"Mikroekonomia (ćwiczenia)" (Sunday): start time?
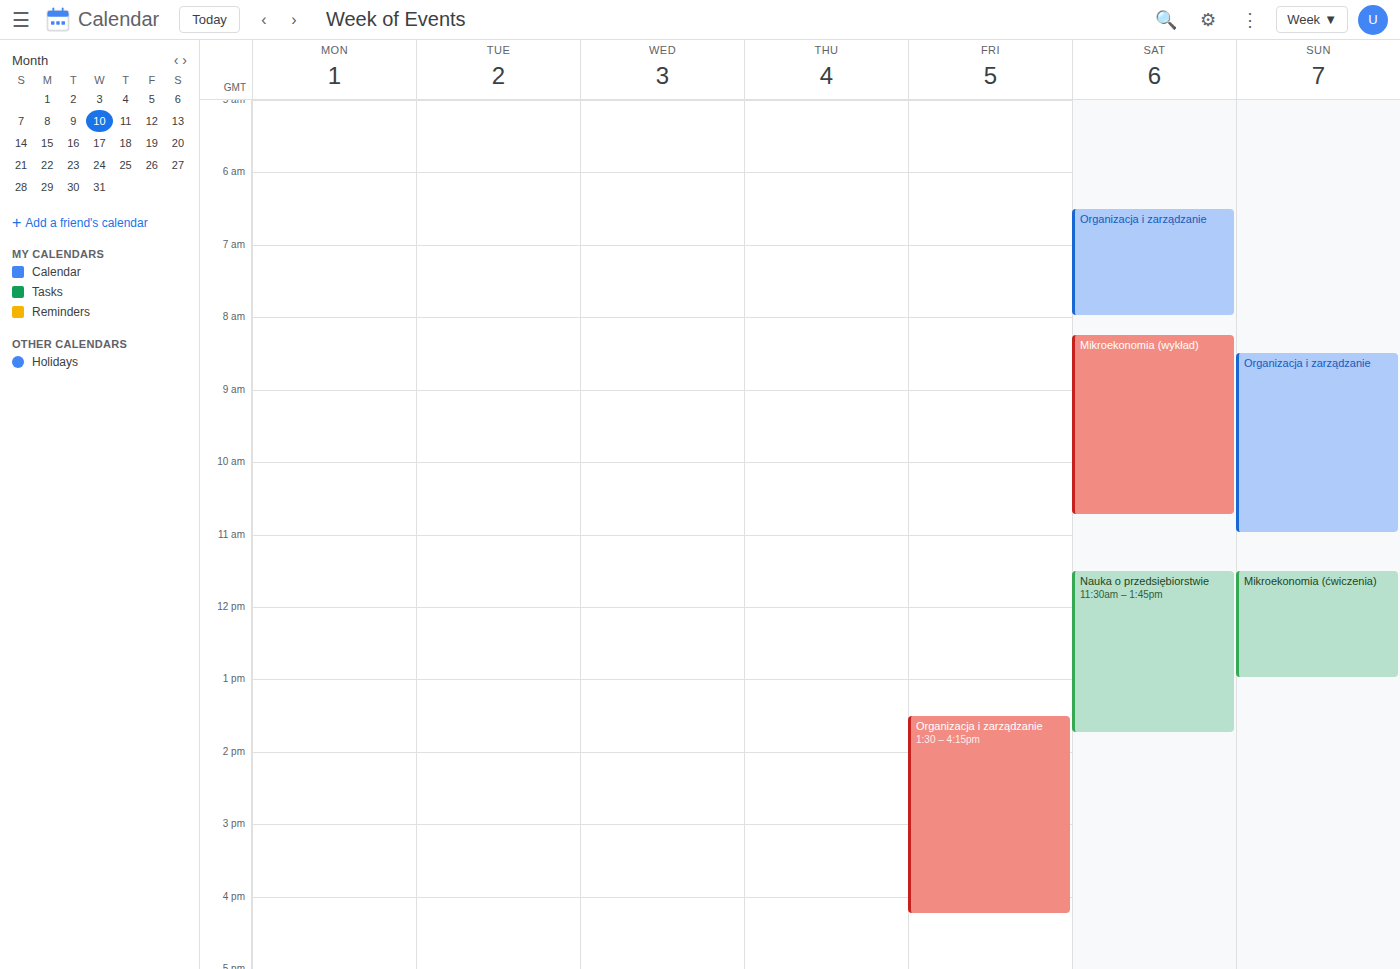
11:30 AM